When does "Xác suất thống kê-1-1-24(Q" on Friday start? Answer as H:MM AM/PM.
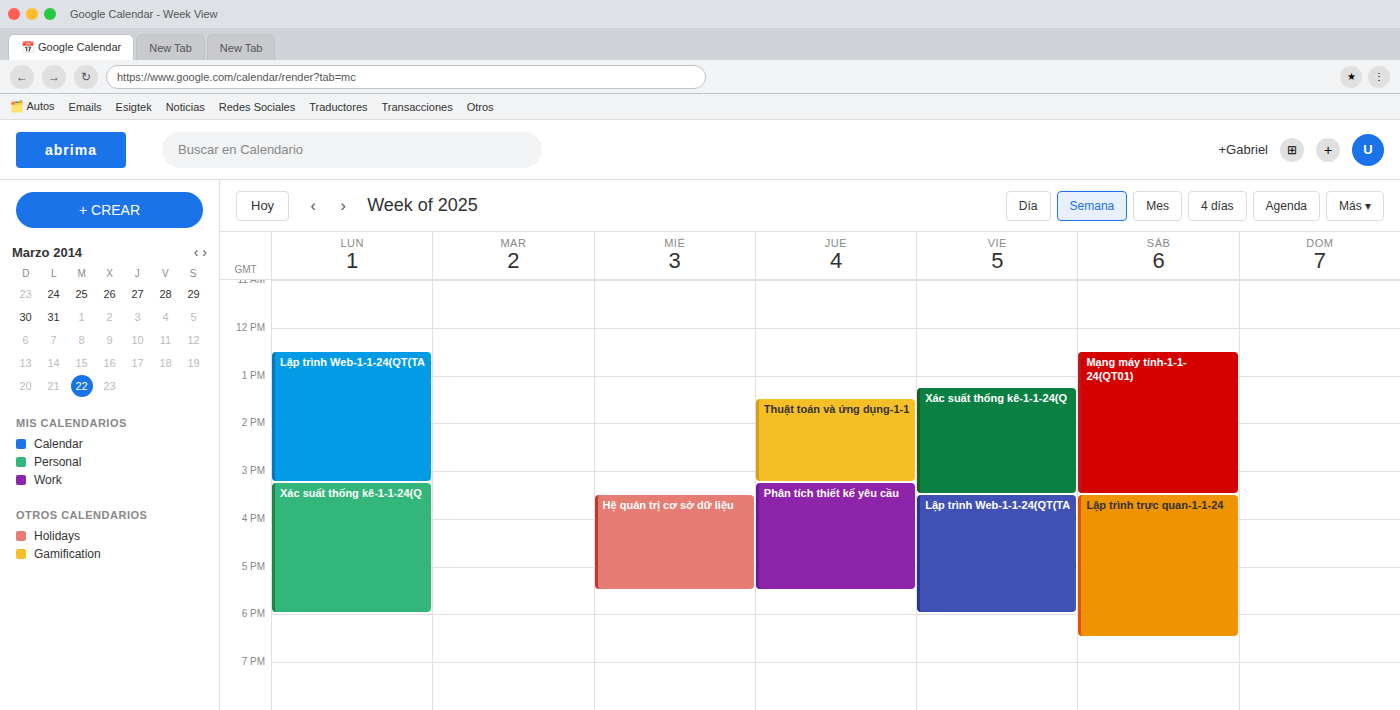
1:15 PM